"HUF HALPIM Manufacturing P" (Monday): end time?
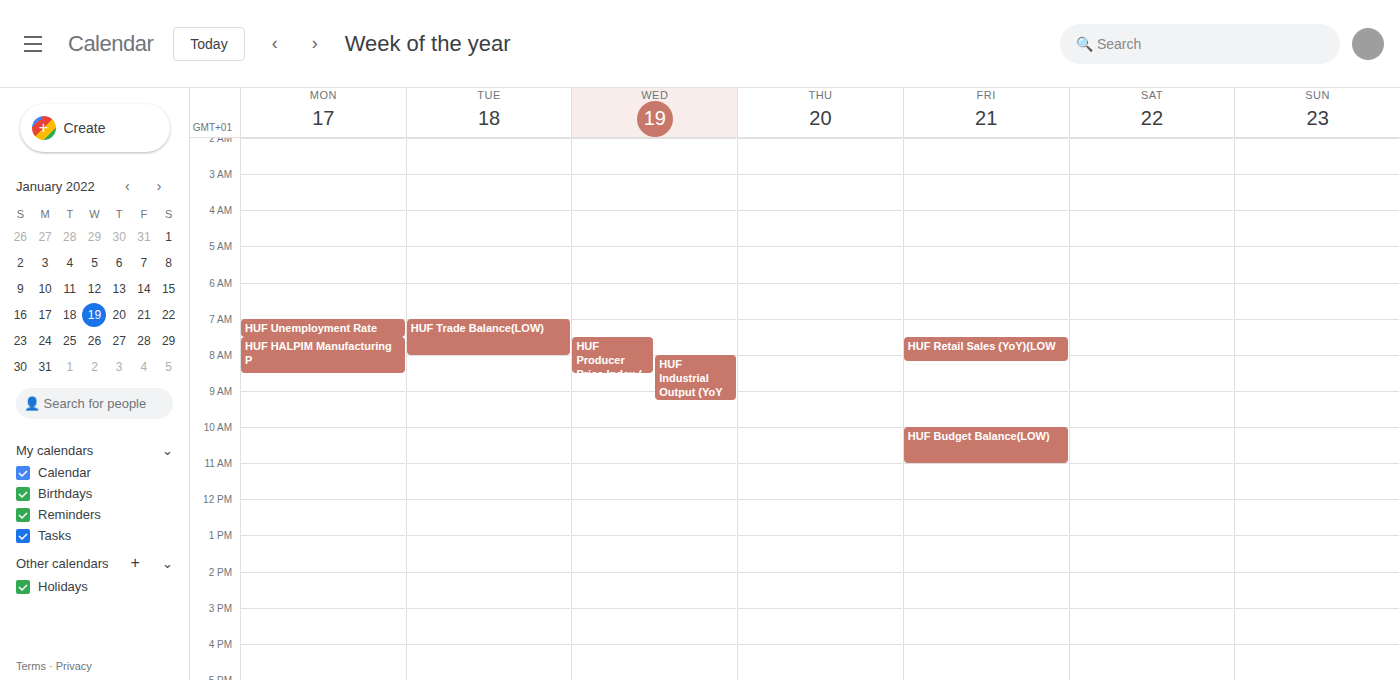
8:30 AM